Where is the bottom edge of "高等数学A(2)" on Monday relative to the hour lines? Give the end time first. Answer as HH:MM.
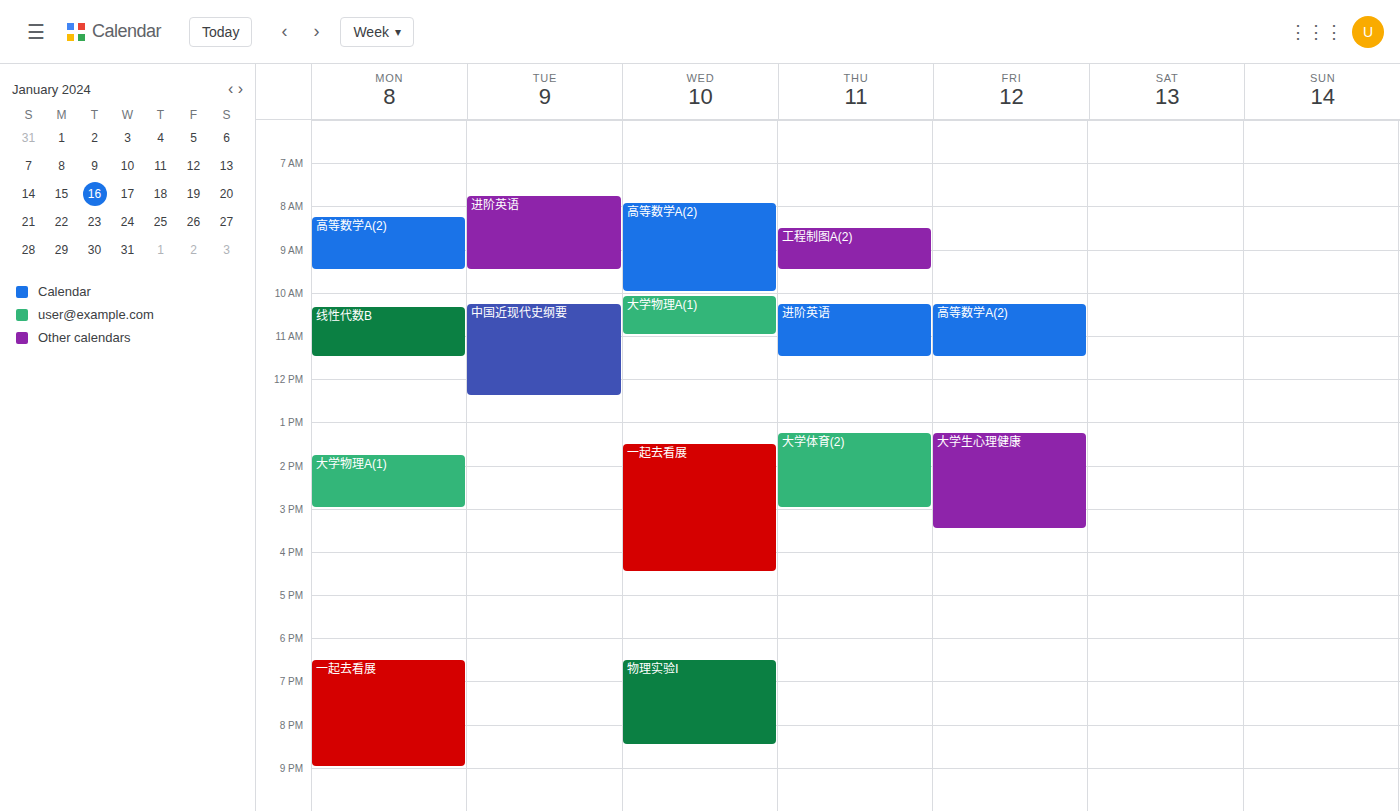
09:30 -- halfway between the 09:00 and 10:00 lines.